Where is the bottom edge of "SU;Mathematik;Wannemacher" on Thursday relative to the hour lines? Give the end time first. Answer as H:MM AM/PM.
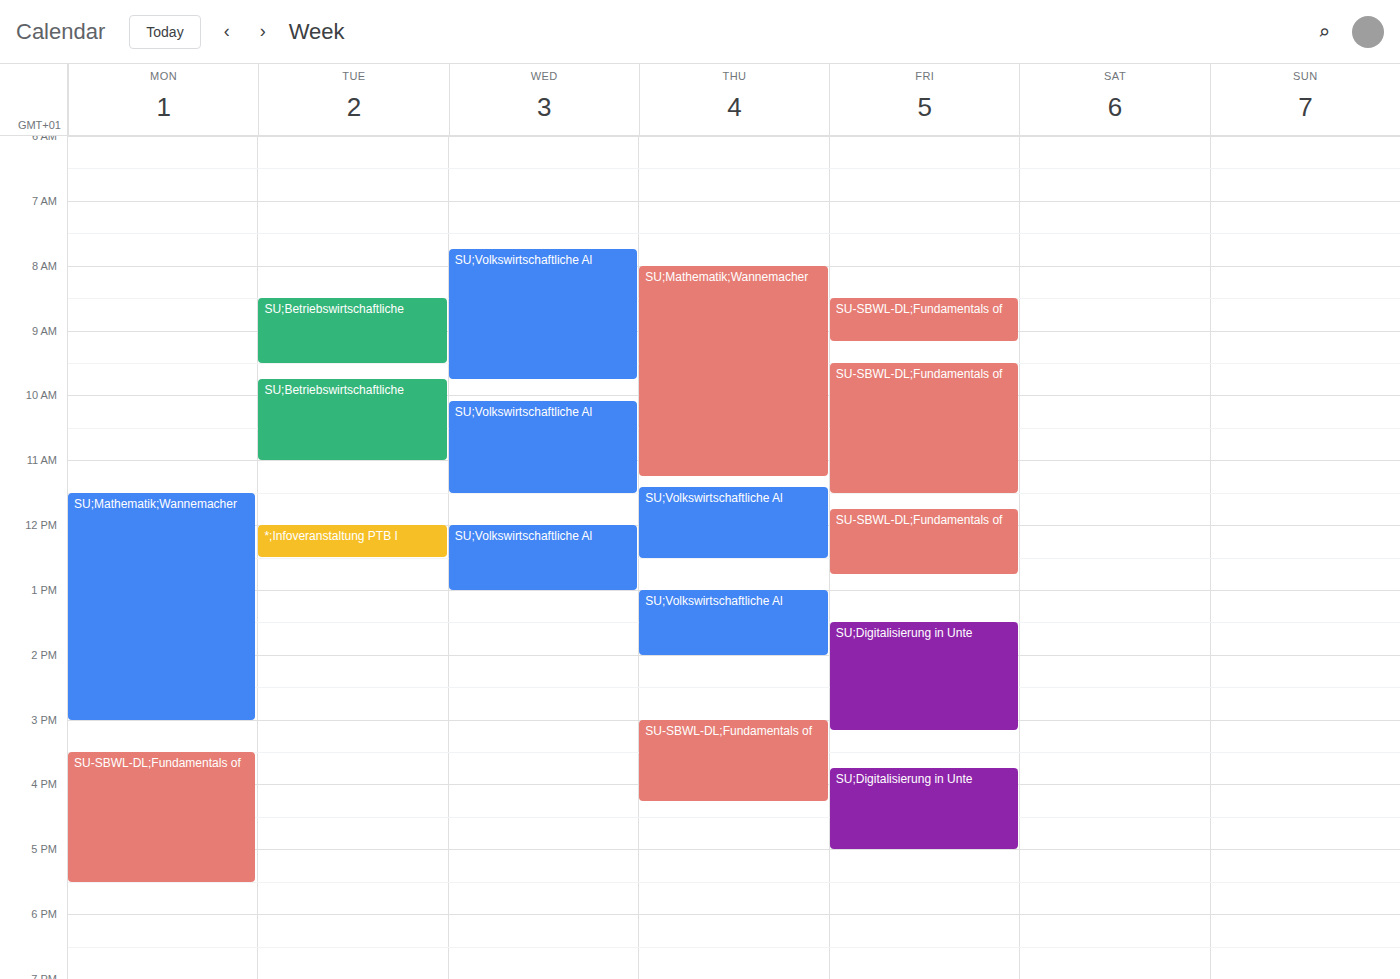
11:15 AM -- neither: a quarter of the way from the 11 AM line to the 12 PM line.